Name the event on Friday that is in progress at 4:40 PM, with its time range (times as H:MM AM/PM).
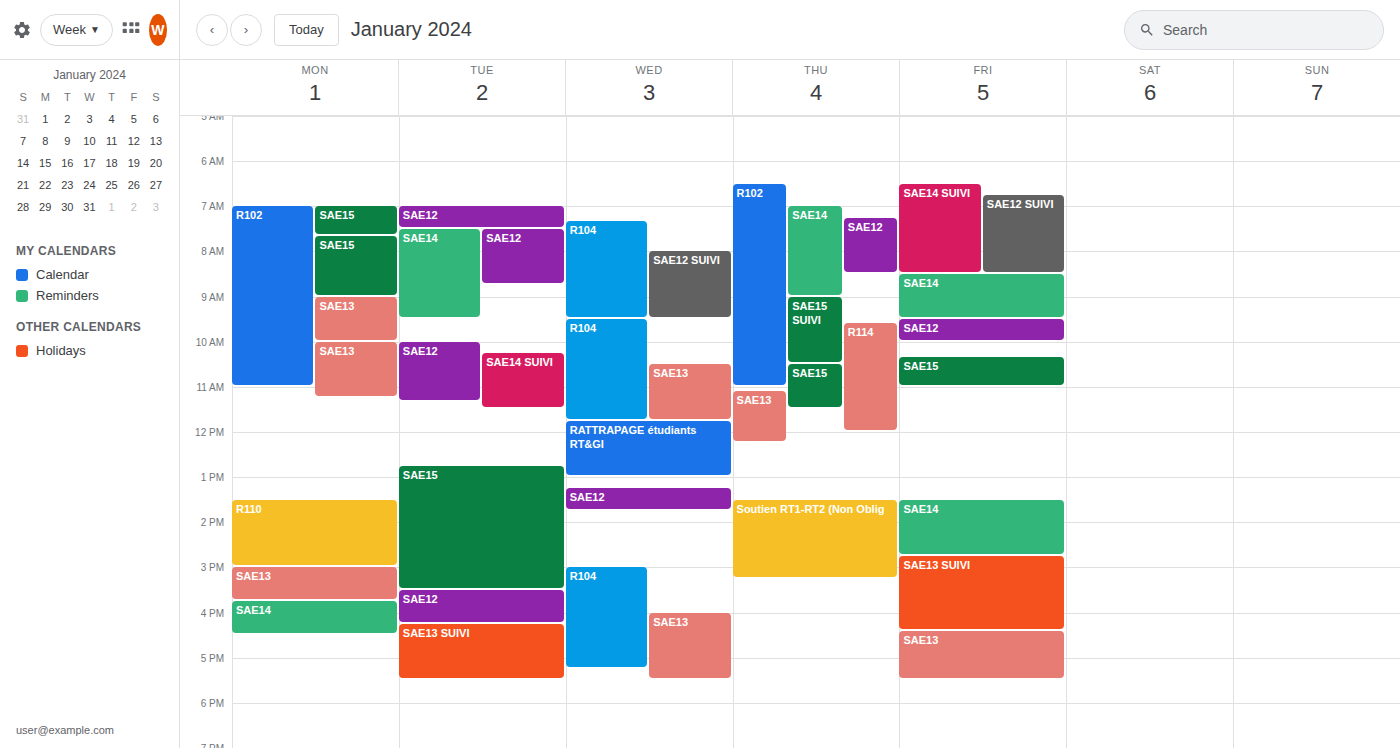
"SAE13", 4:25 PM to 5:30 PM